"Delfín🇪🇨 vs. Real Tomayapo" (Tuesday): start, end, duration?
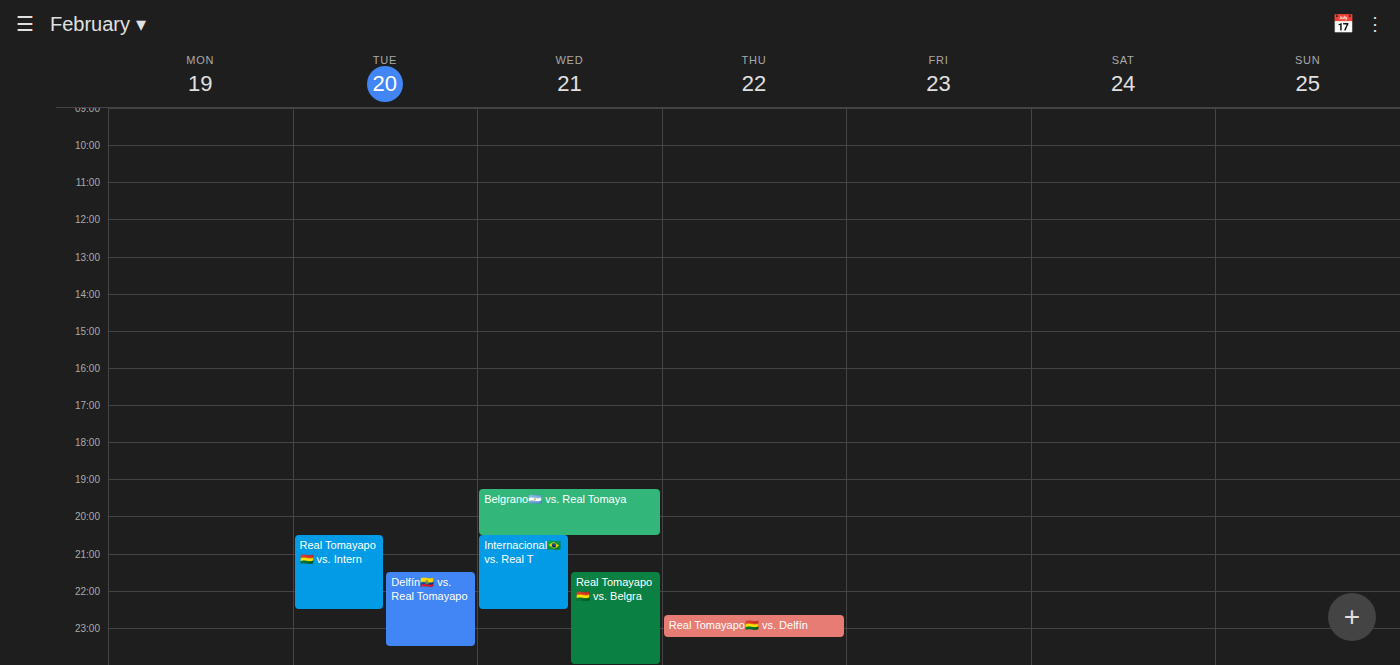
9:30 PM to 11:30 PM, 2 hours